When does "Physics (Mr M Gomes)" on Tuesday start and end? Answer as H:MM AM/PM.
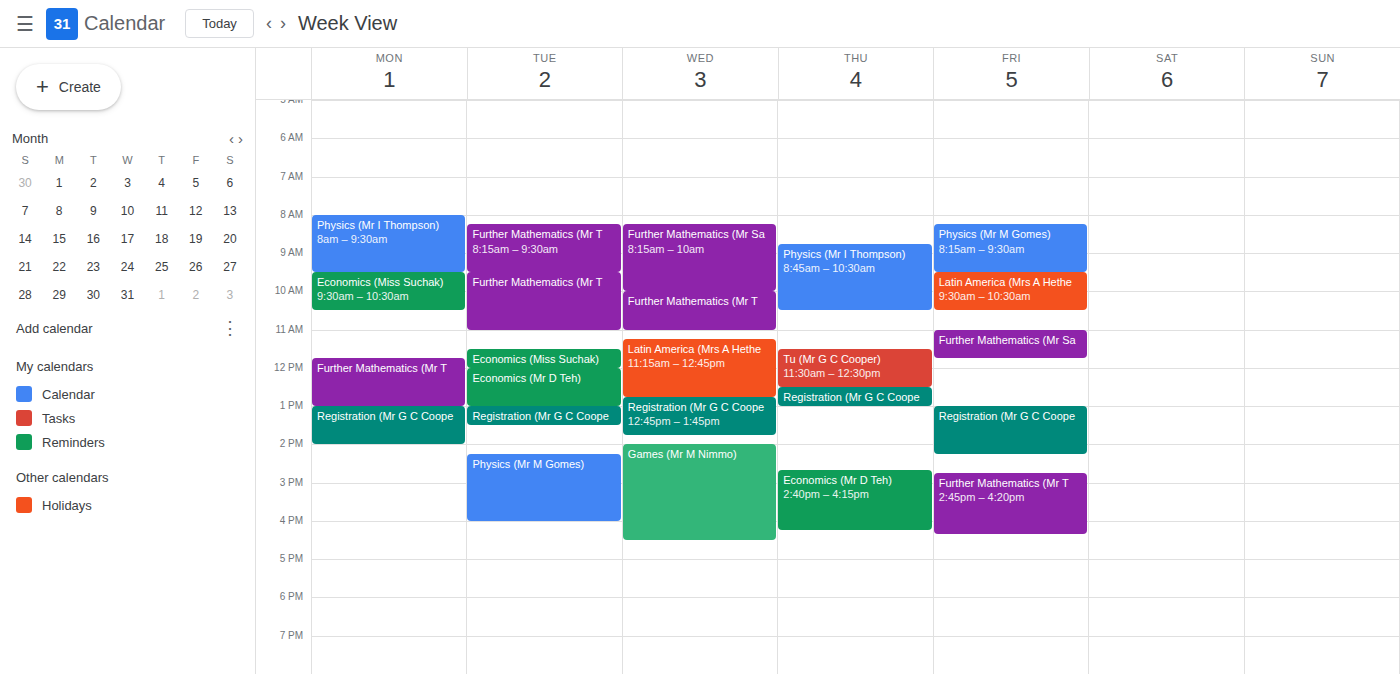
2:15 PM to 4:00 PM